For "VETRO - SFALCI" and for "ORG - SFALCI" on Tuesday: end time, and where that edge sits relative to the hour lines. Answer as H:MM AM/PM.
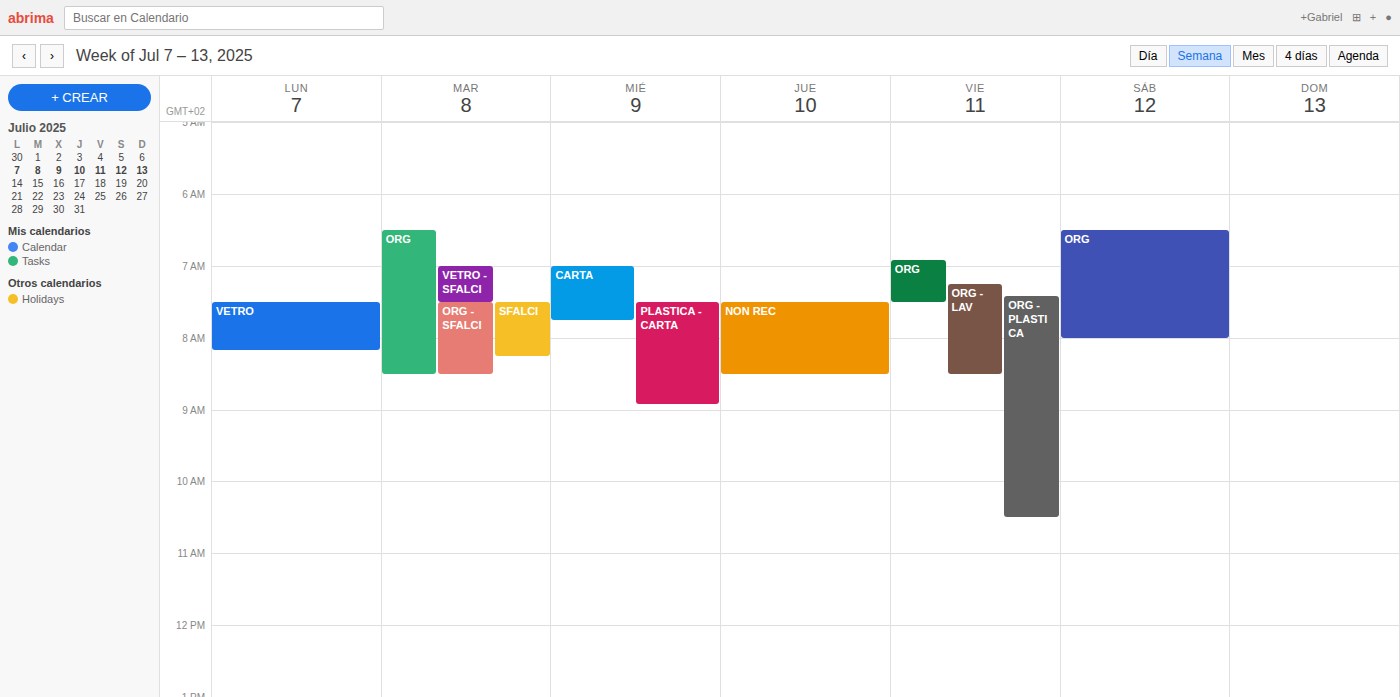
"VETRO - SFALCI": 7:30 AM, halfway between the 7 AM and 8 AM lines. "ORG - SFALCI": 8:30 AM, halfway between the 8 AM and 9 AM lines.